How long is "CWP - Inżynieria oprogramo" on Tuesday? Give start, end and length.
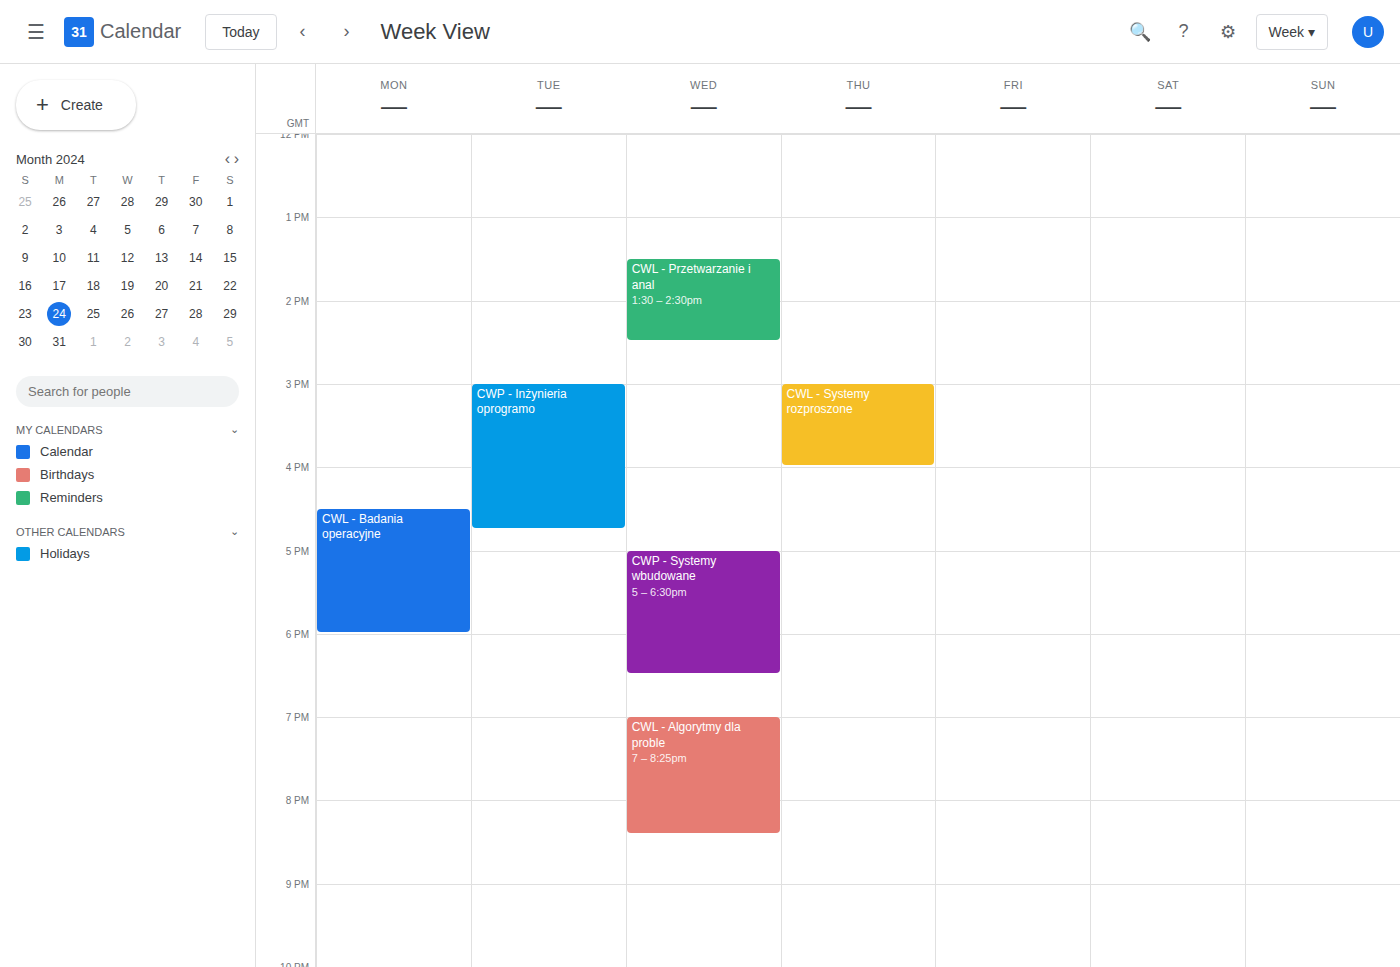
3:00 PM to 4:45 PM, 1 hour 45 minutes